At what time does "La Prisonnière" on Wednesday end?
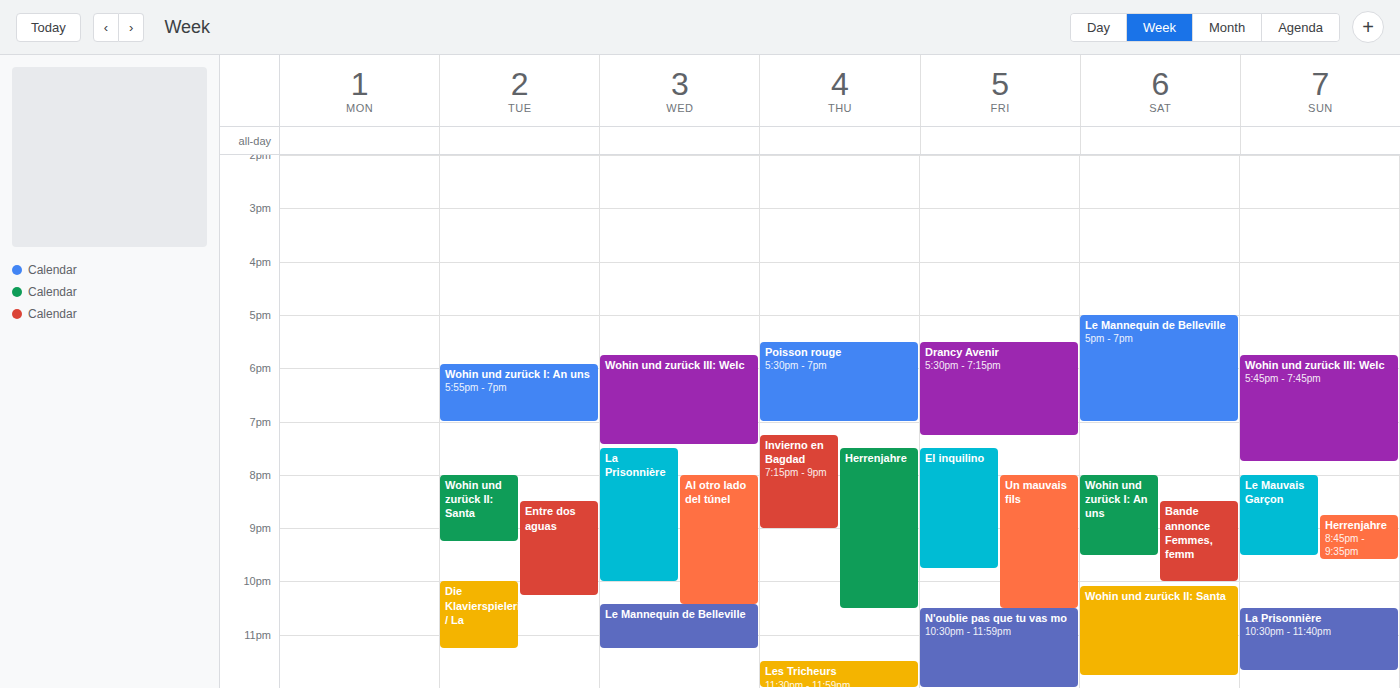
10:00 PM